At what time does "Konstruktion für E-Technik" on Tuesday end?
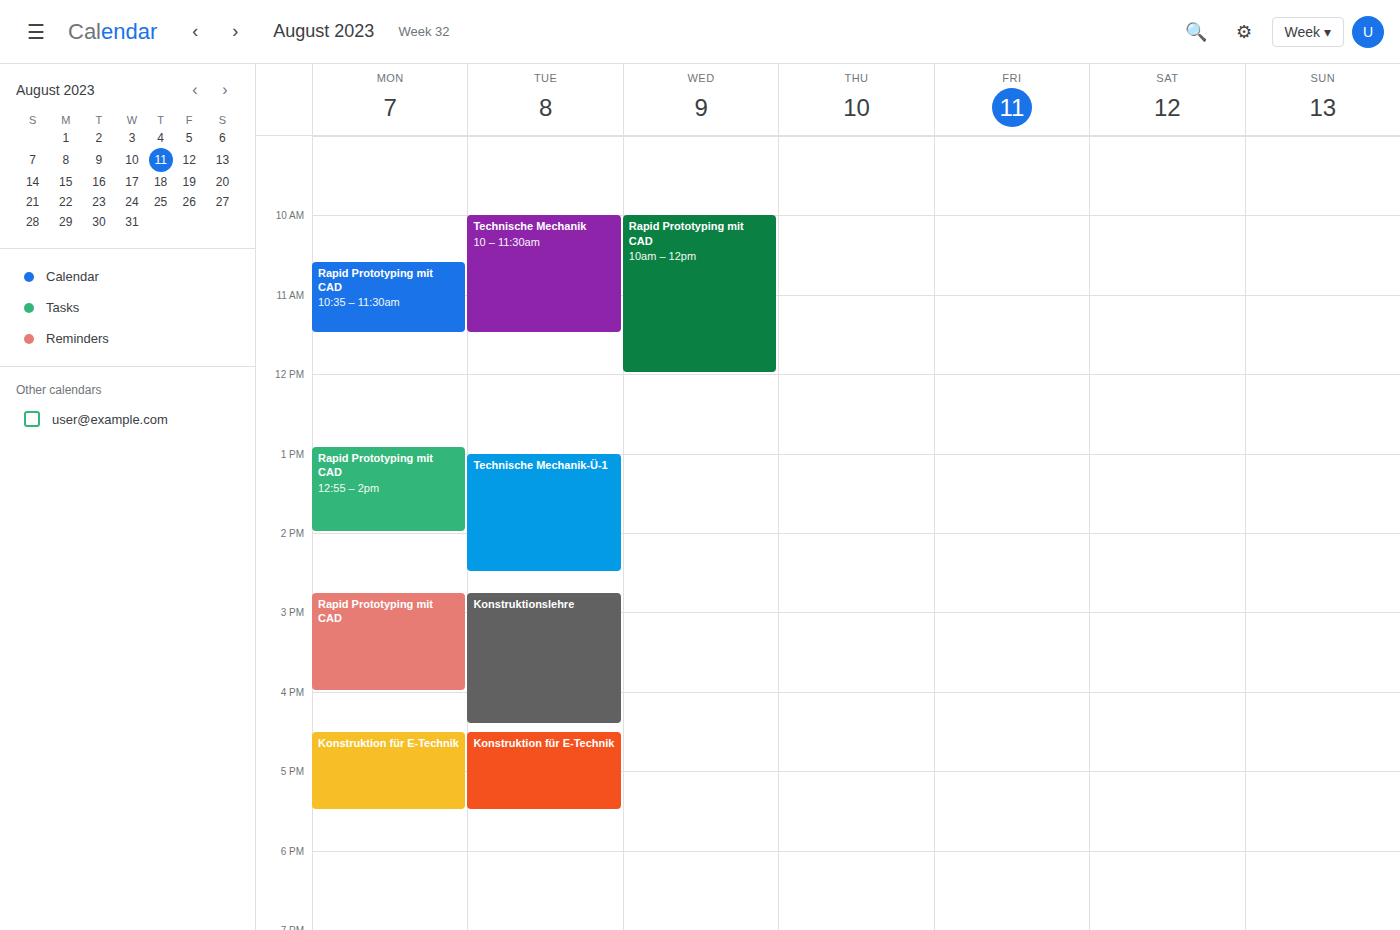
5:30 PM